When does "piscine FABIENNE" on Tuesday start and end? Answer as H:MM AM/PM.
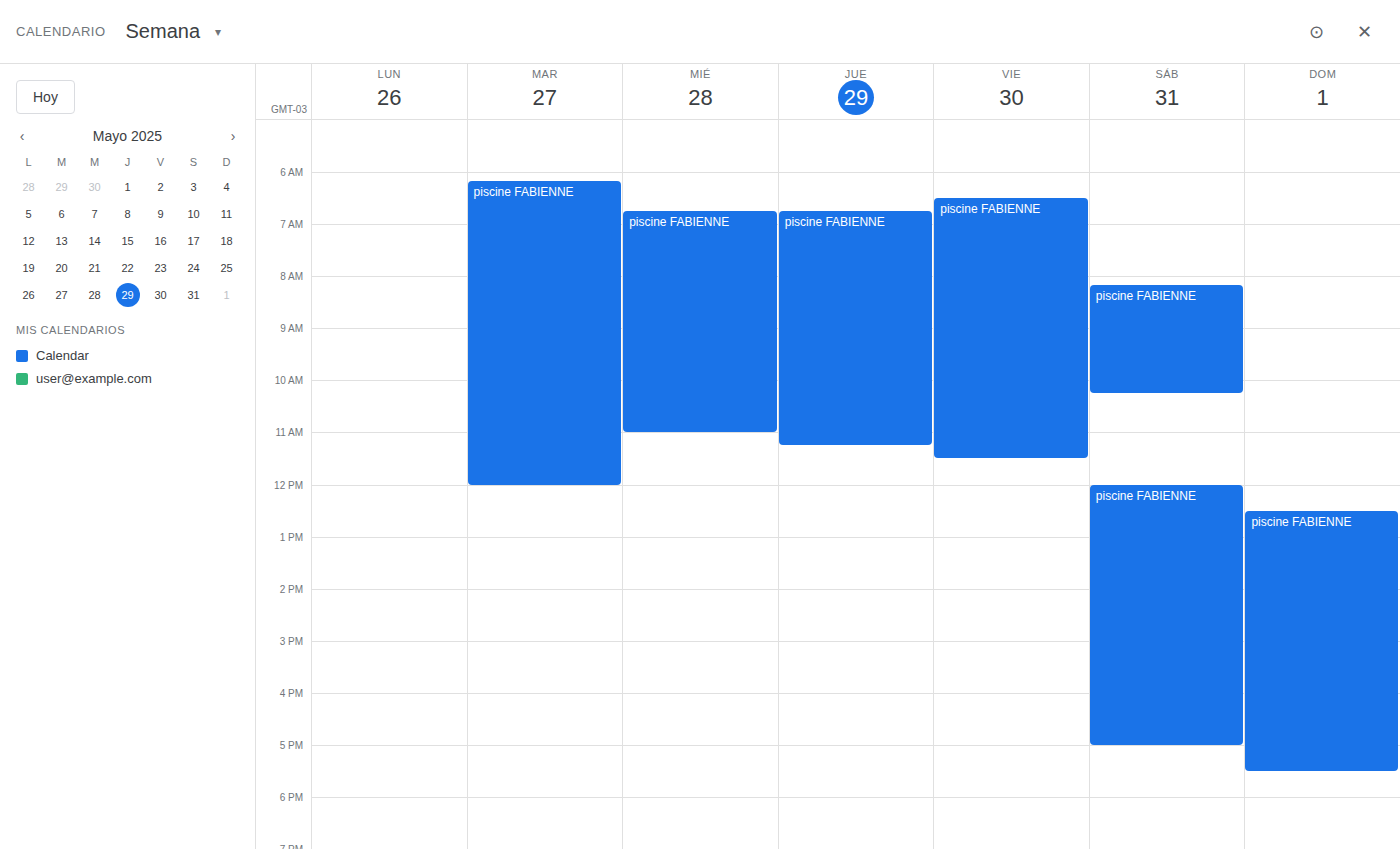
6:10 AM to 12:00 PM